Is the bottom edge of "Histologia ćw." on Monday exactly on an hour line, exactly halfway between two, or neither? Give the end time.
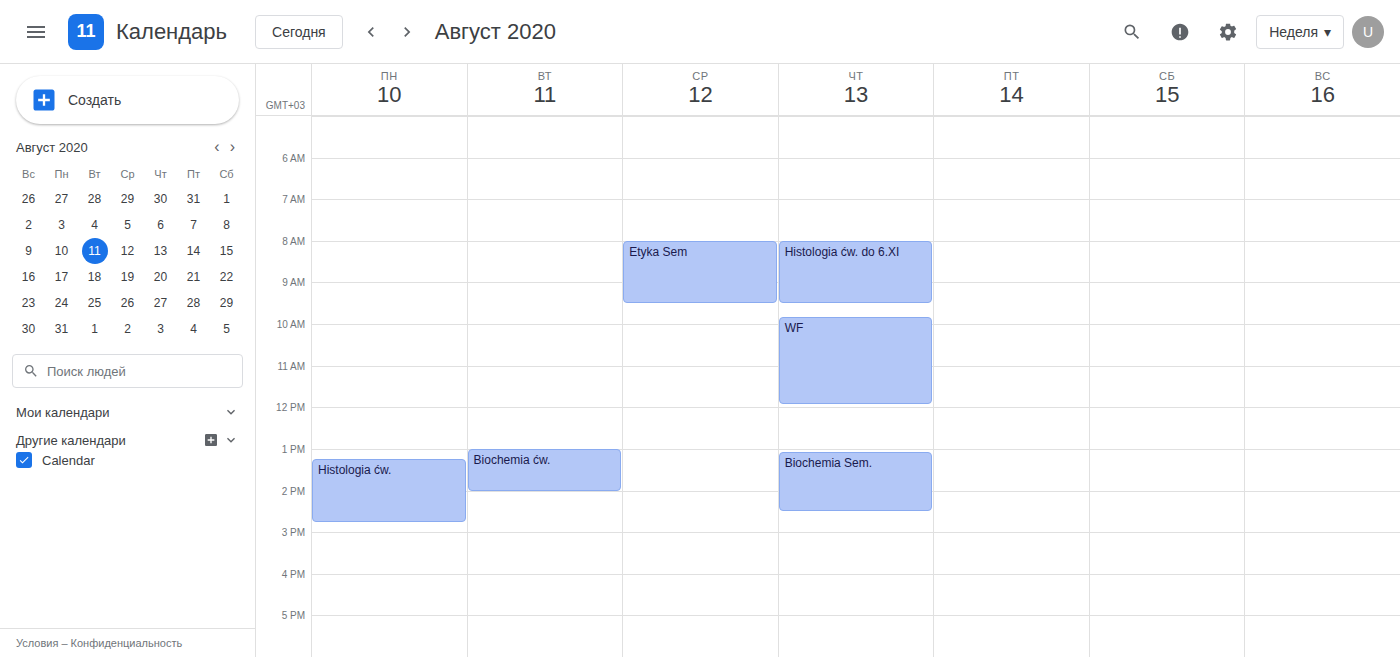
2:45 PM -- neither: three quarters of the way from the 2 PM line to the 3 PM line.